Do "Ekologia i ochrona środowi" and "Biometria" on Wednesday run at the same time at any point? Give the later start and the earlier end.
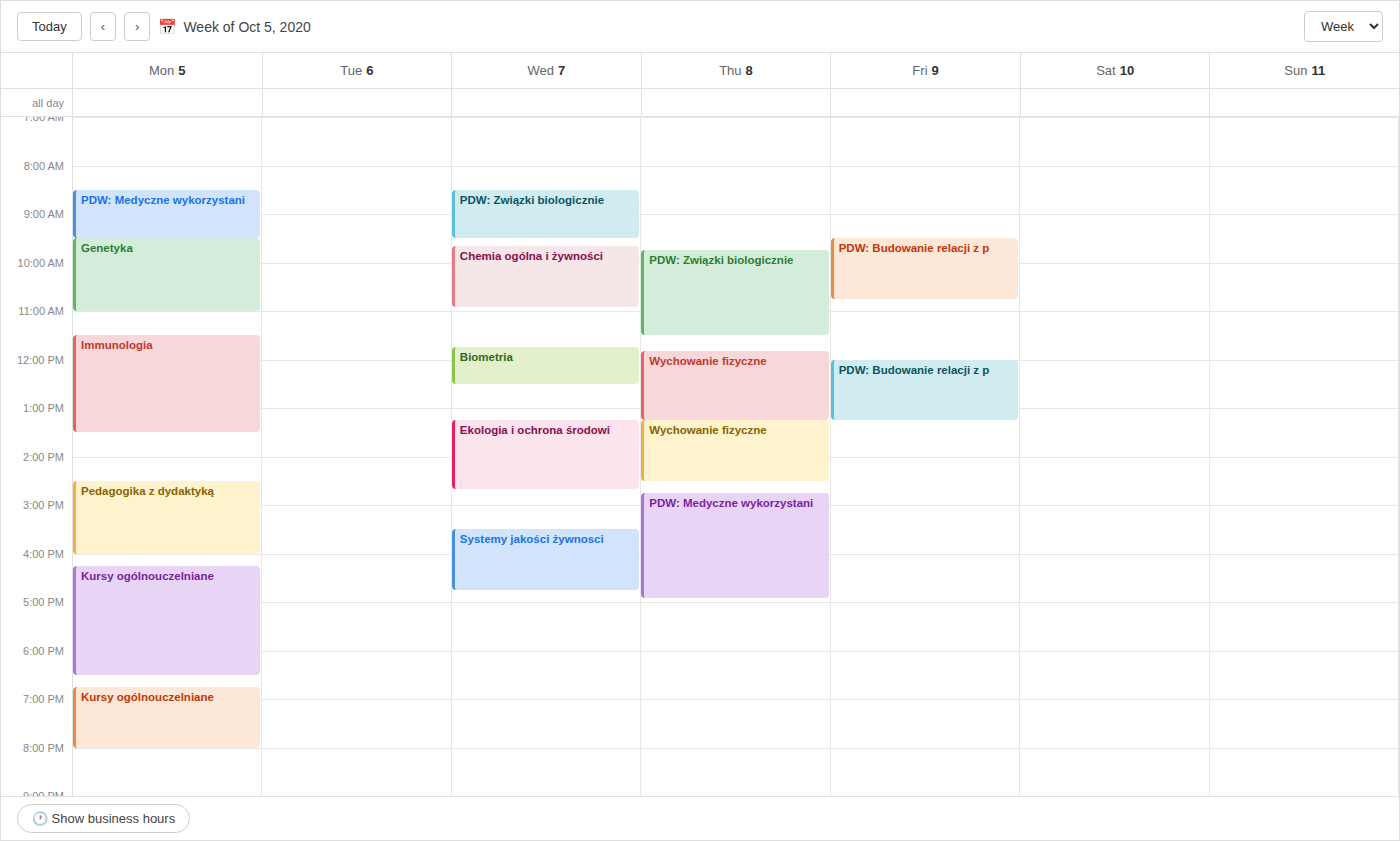
"Biometria" ends at 12:30 PM and "Ekologia i ochrona środowi" starts at 1:15 PM -- no overlap.